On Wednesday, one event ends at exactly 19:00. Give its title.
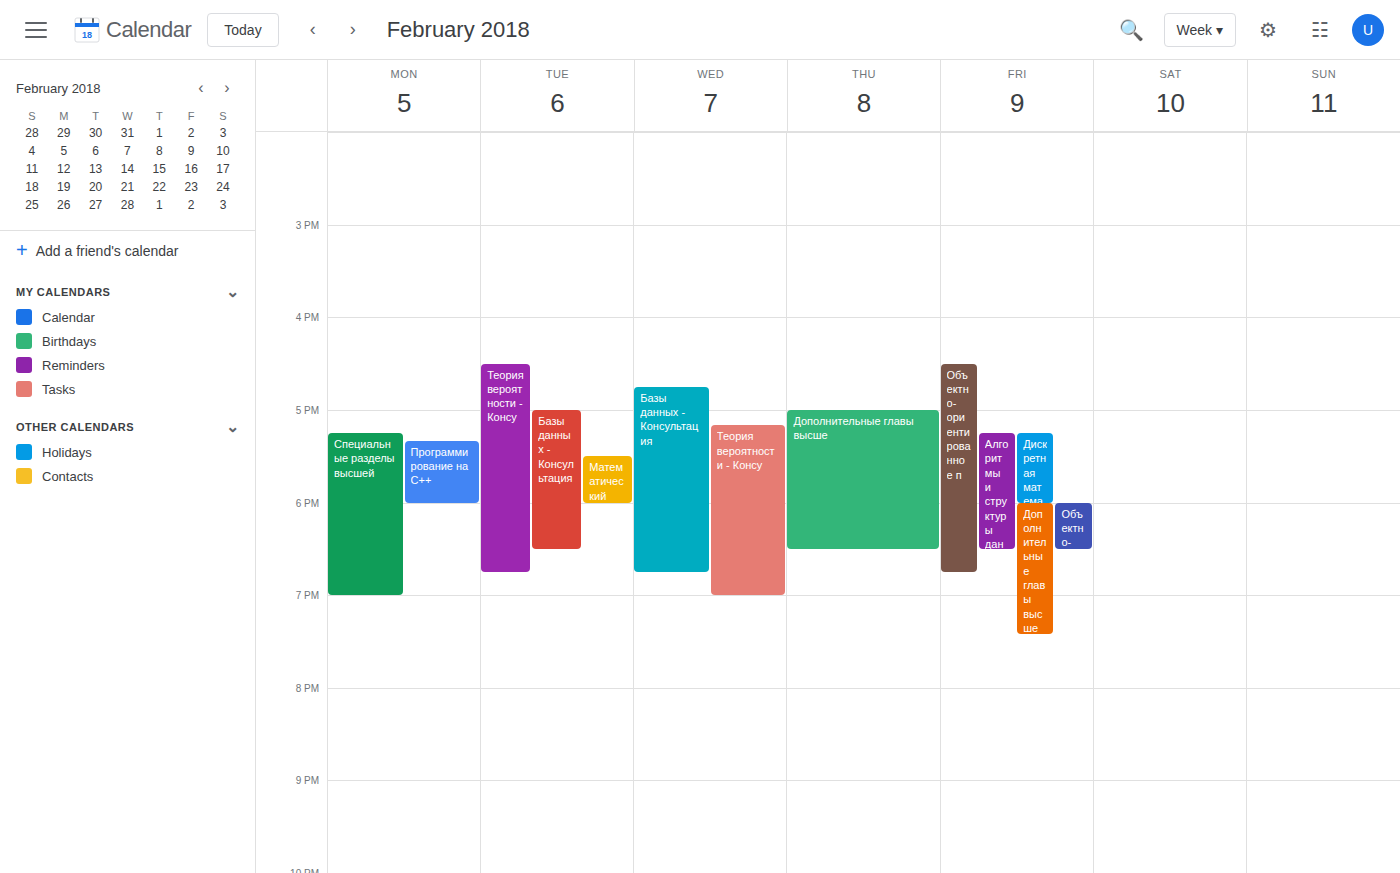
"Теория вероятности - Консу"